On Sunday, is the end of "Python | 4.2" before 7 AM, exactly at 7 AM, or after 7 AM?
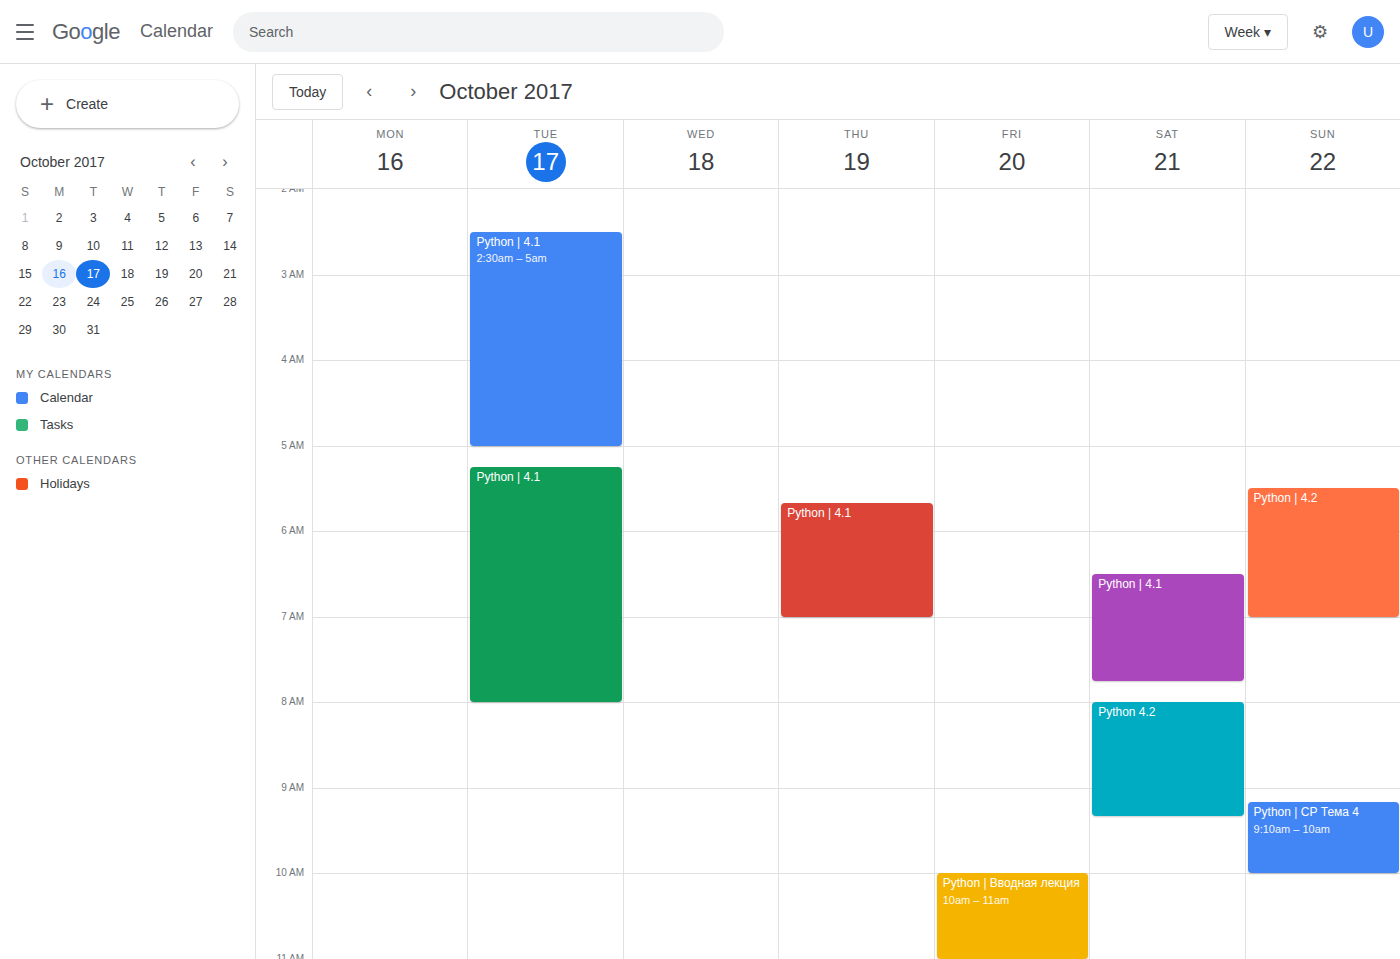
7:00 AM -- exactly at 7 AM, on the 7 AM line.